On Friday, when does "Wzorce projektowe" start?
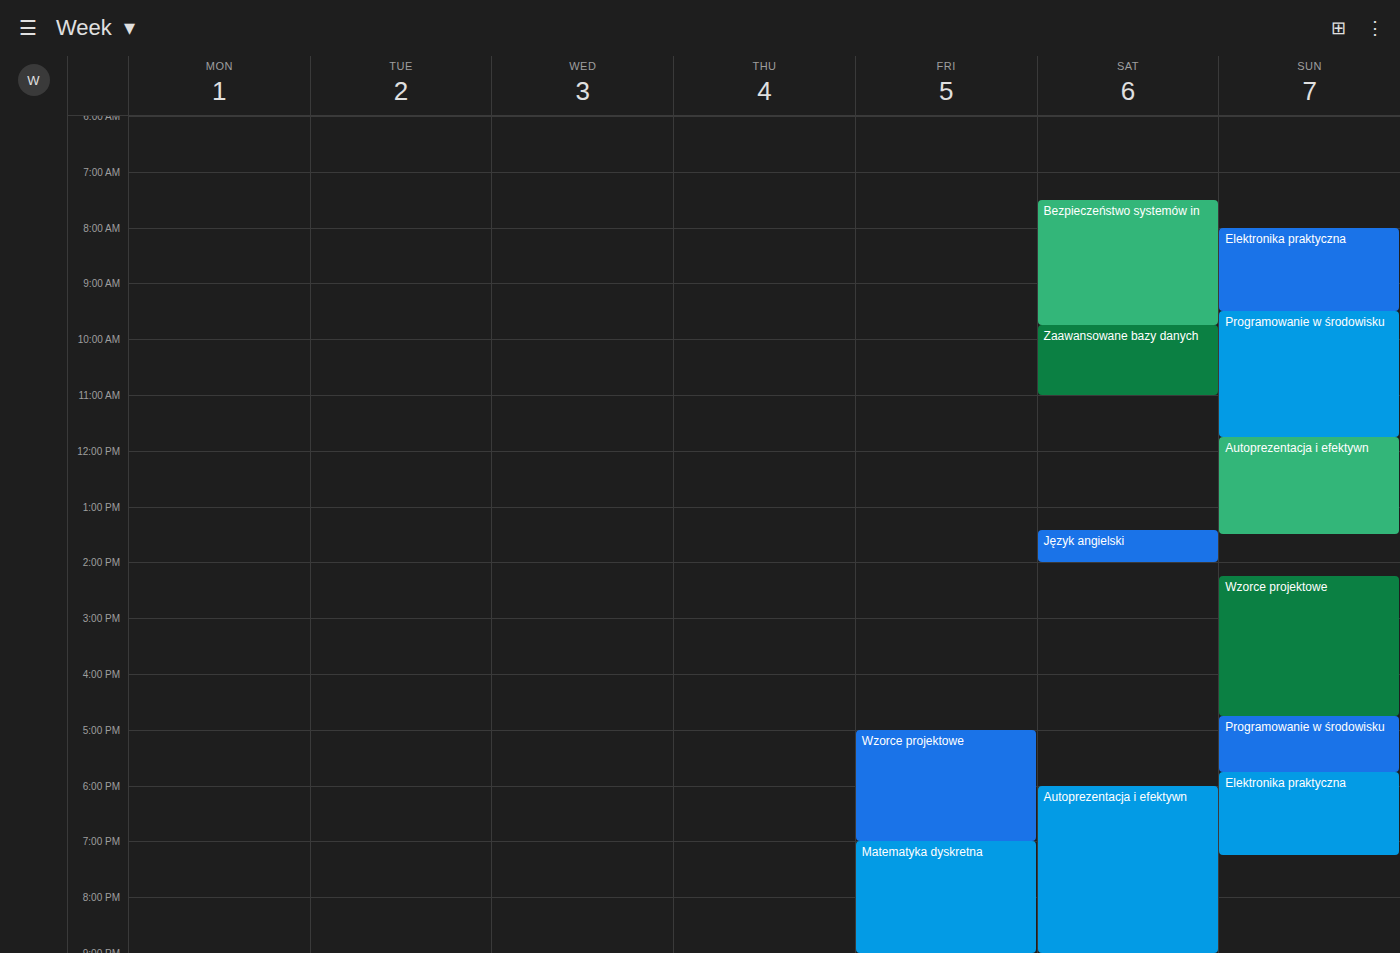
5:00 PM